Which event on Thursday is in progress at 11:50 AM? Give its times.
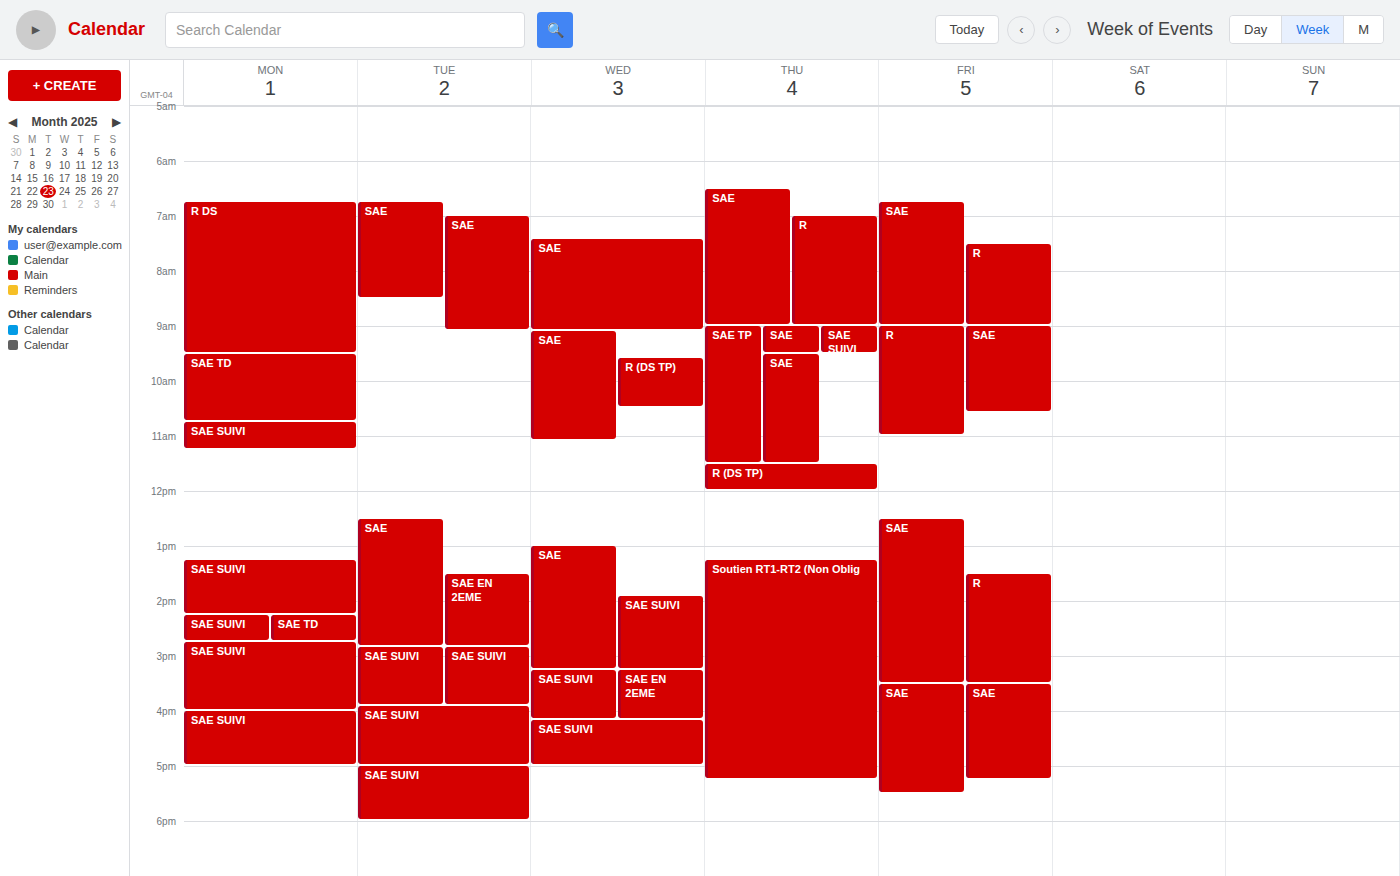
"R (DS TP)", 11:30 AM to 12:00 PM